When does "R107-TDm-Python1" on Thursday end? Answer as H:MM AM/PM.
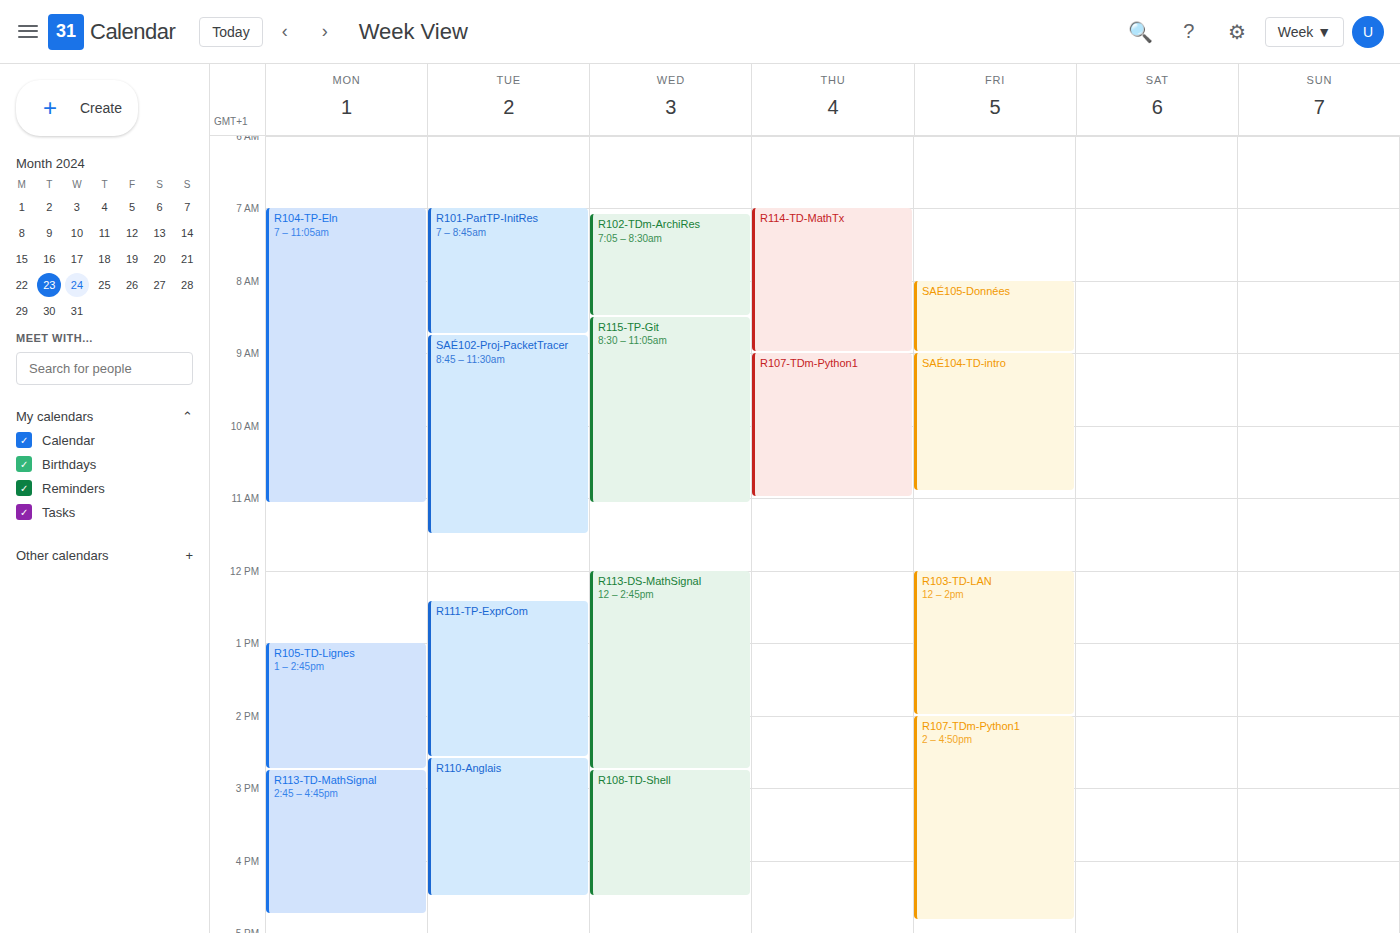
11:00 AM